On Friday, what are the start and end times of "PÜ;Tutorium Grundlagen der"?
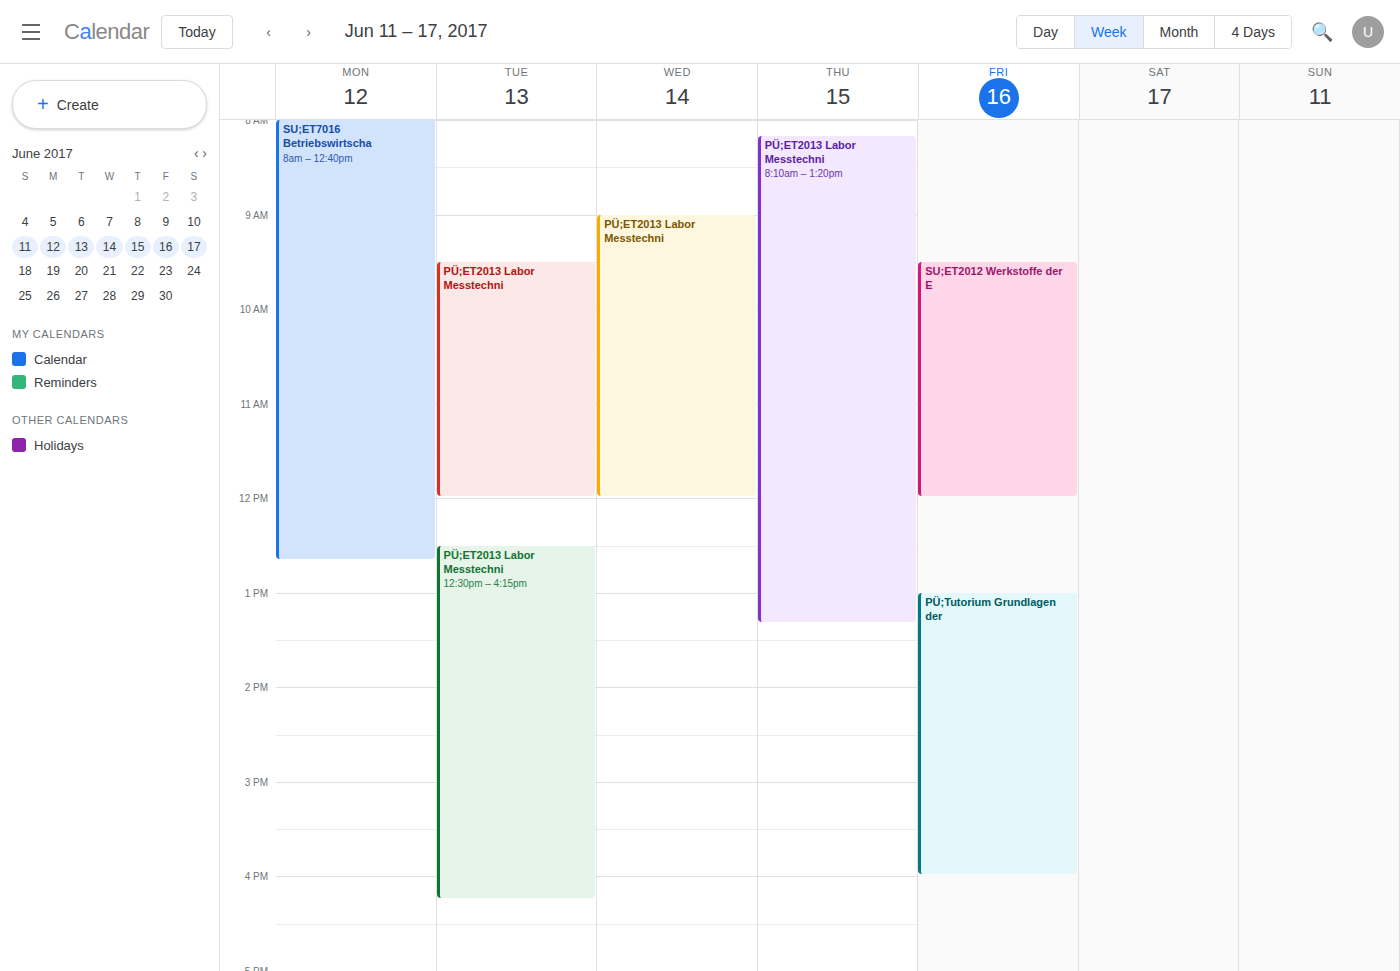
13:00 to 16:00